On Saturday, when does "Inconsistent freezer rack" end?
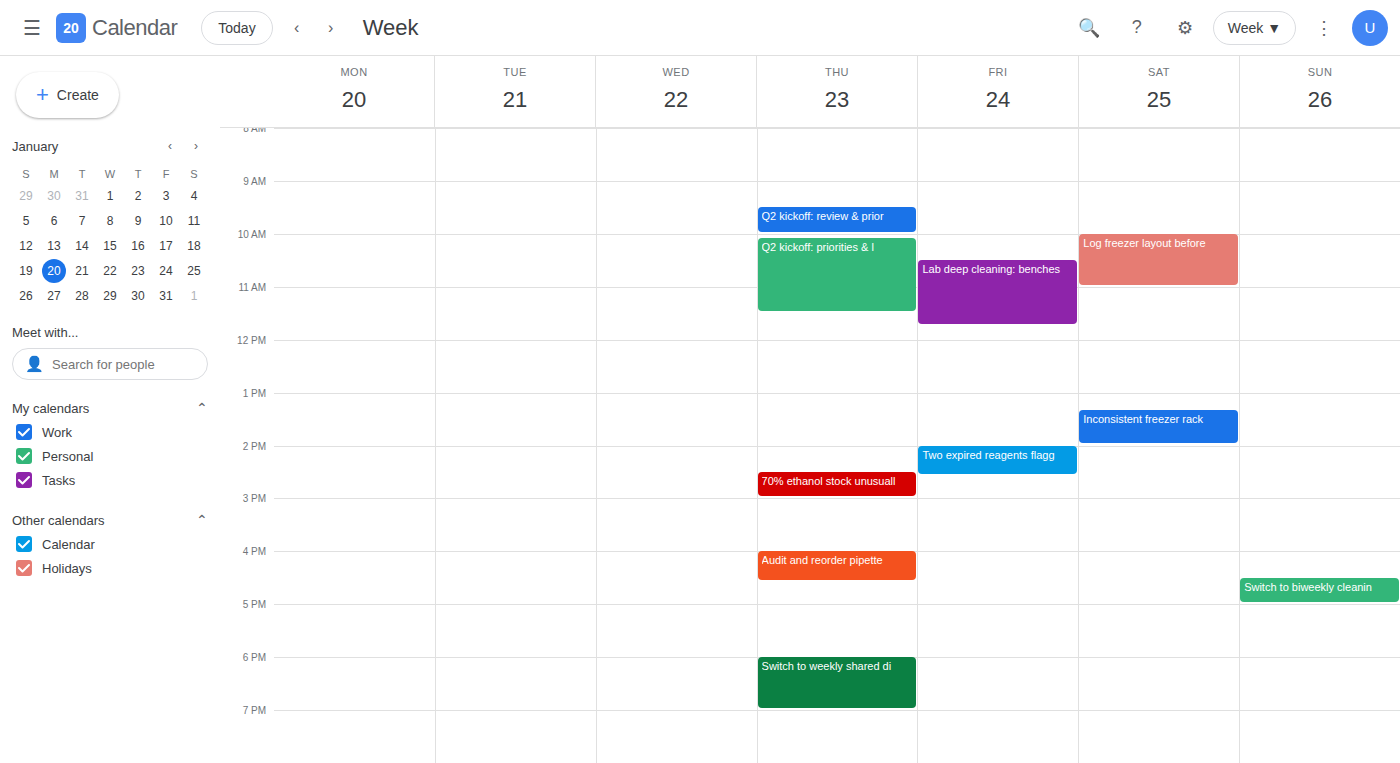
14:00